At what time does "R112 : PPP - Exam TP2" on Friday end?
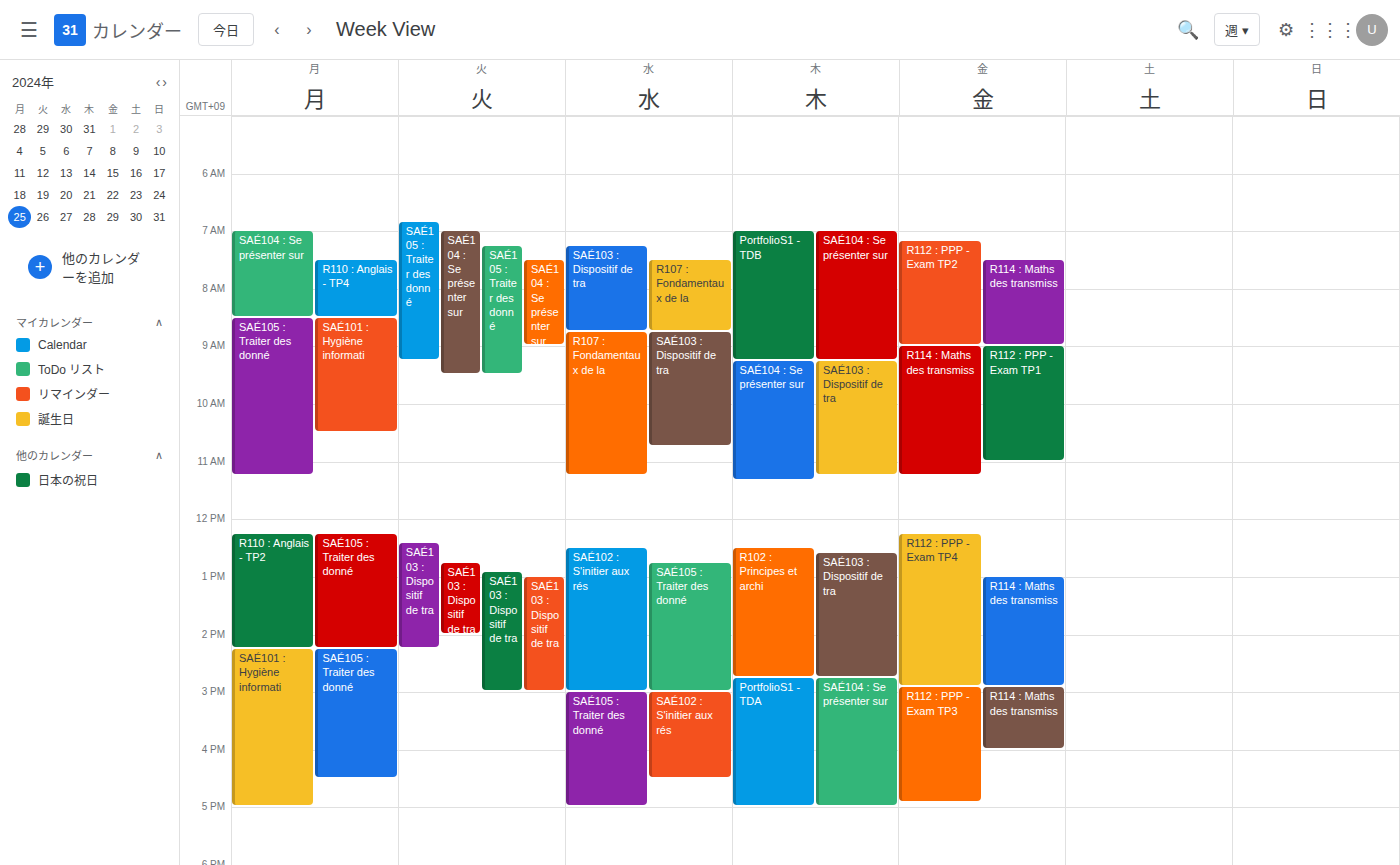
9:00 AM